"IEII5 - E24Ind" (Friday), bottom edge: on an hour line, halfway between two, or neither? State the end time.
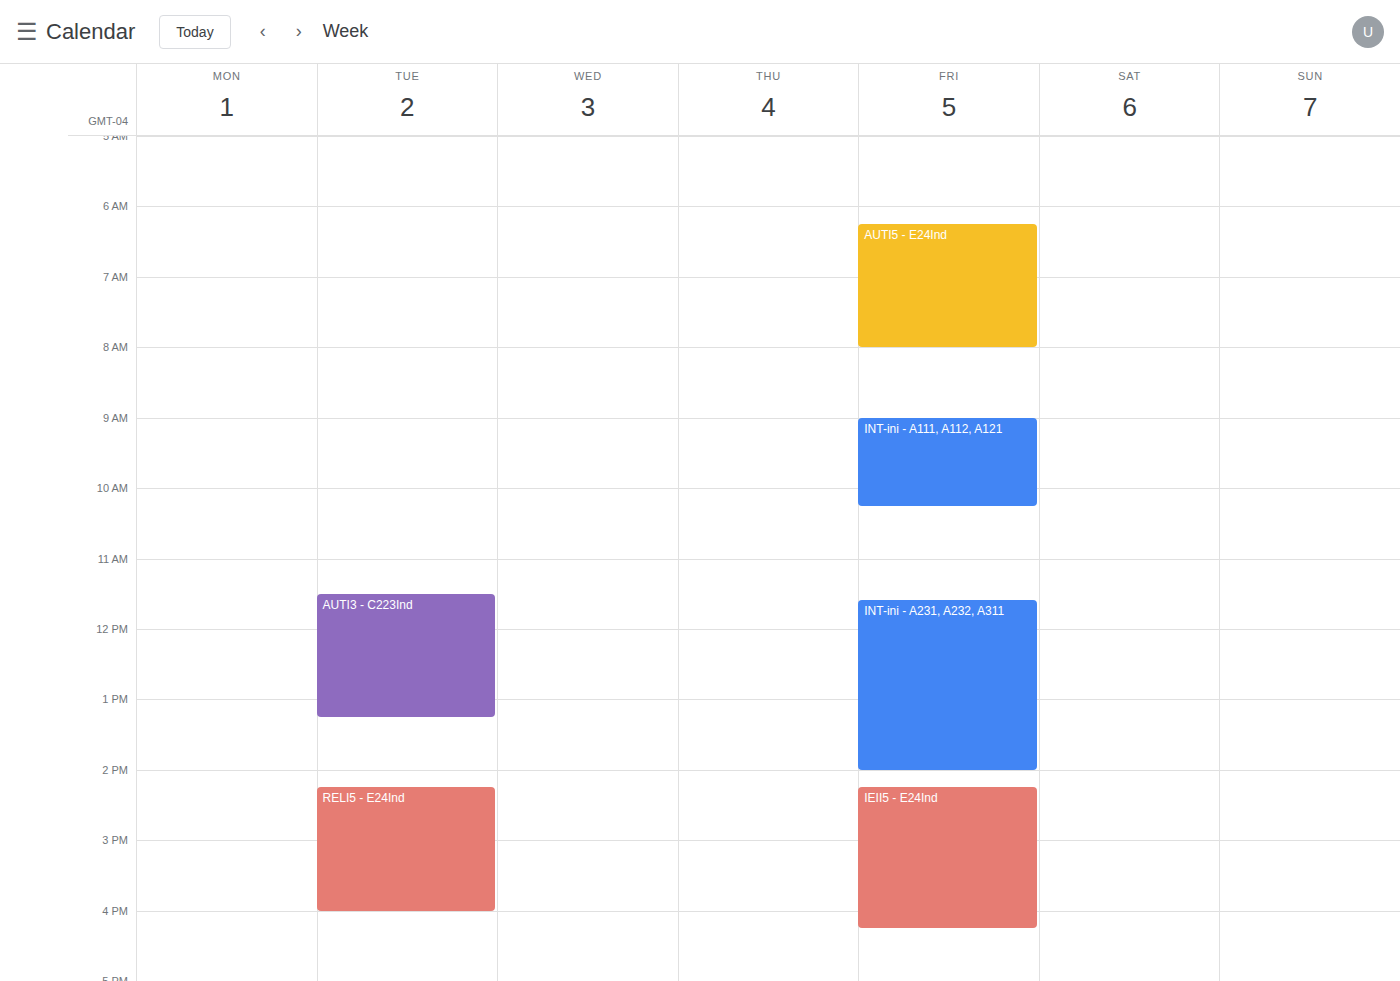
4:15 PM -- neither: a quarter of the way from the 4 PM line to the 5 PM line.